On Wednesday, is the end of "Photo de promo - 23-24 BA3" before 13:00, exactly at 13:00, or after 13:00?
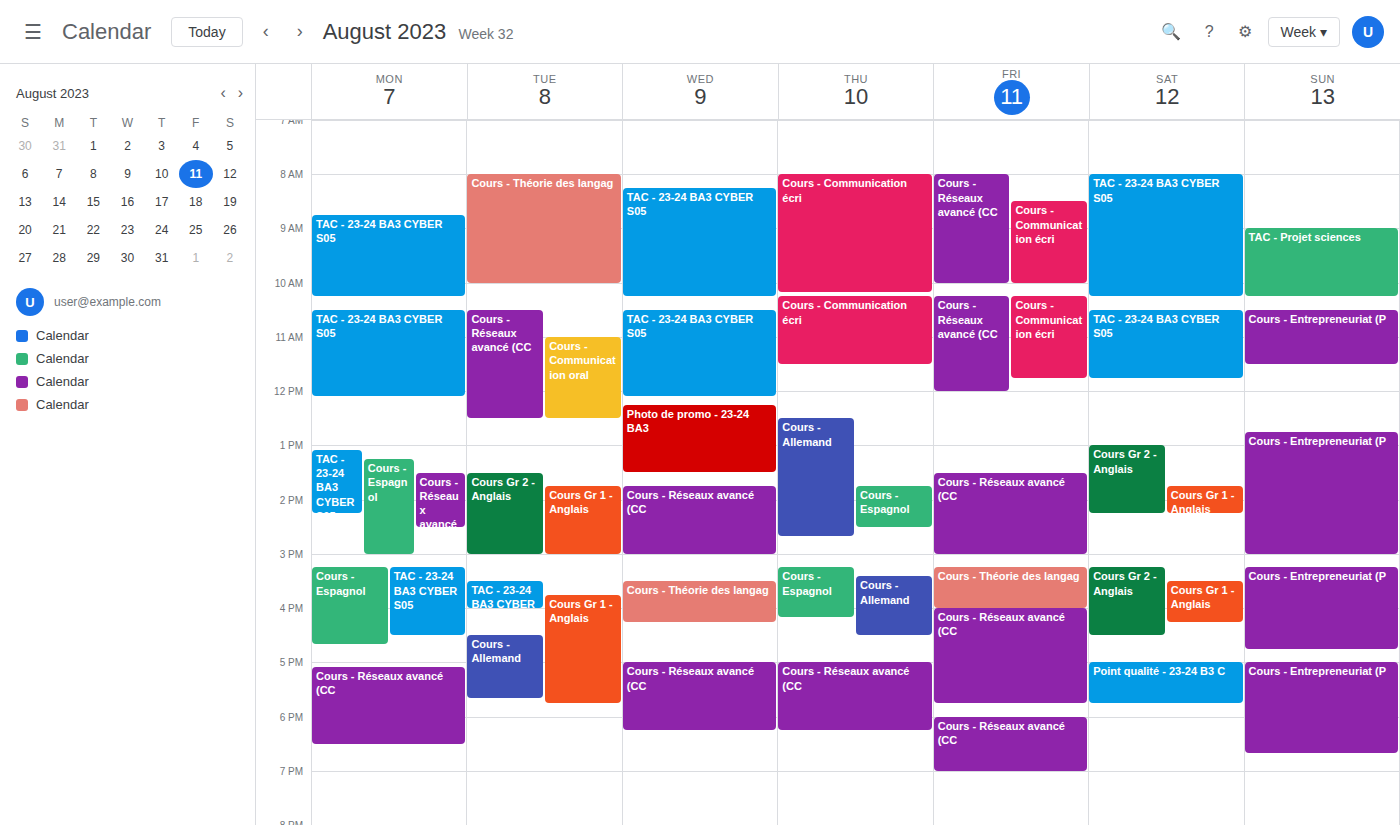
13:30 -- after 13:00, 30 minutes below the 13:00 line.